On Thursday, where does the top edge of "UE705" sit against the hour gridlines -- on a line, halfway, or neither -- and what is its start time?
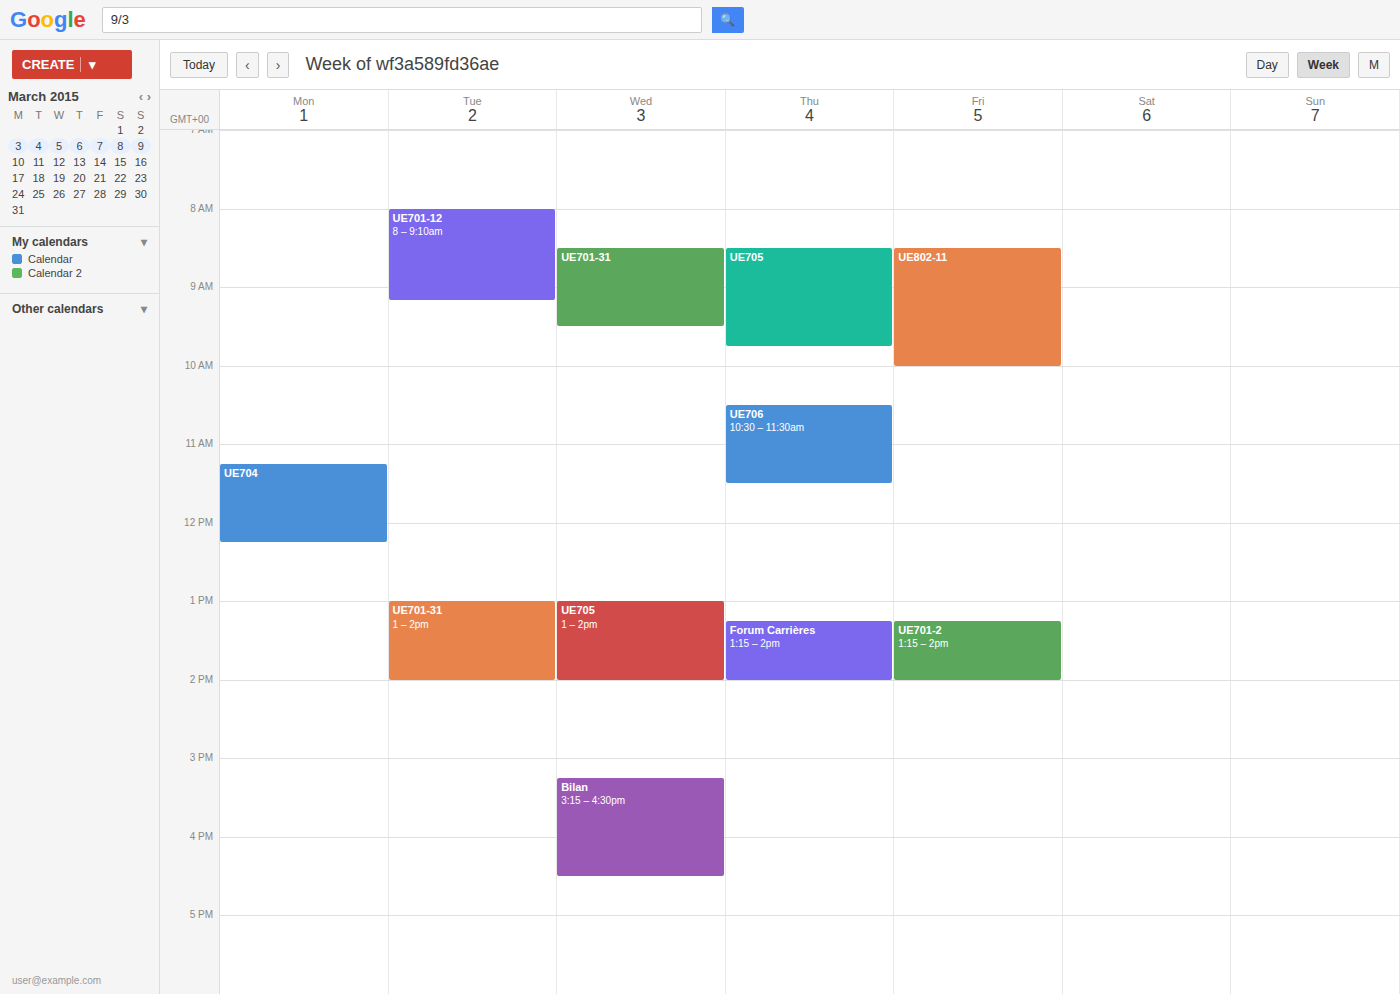
8:30 AM -- halfway between the 8 AM and 9 AM lines.